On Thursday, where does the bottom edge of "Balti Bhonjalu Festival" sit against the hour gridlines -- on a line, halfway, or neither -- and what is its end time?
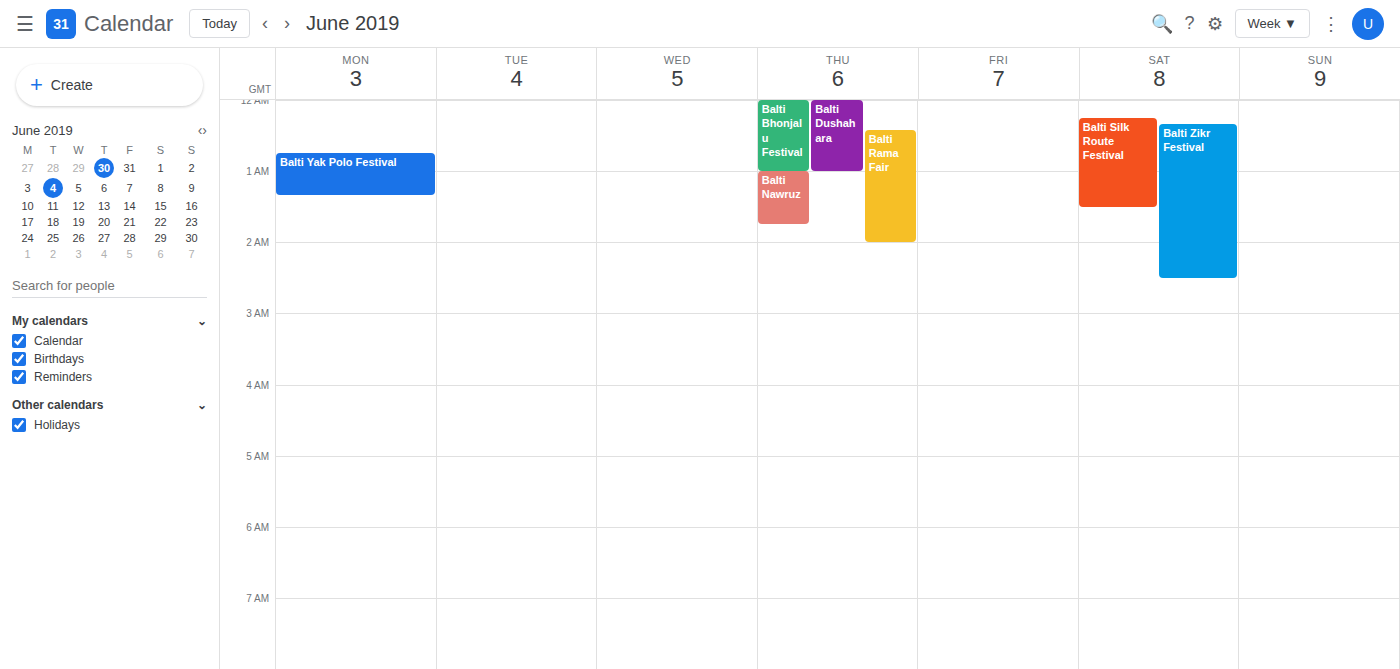
1:00 AM -- exactly on the 1 AM line.